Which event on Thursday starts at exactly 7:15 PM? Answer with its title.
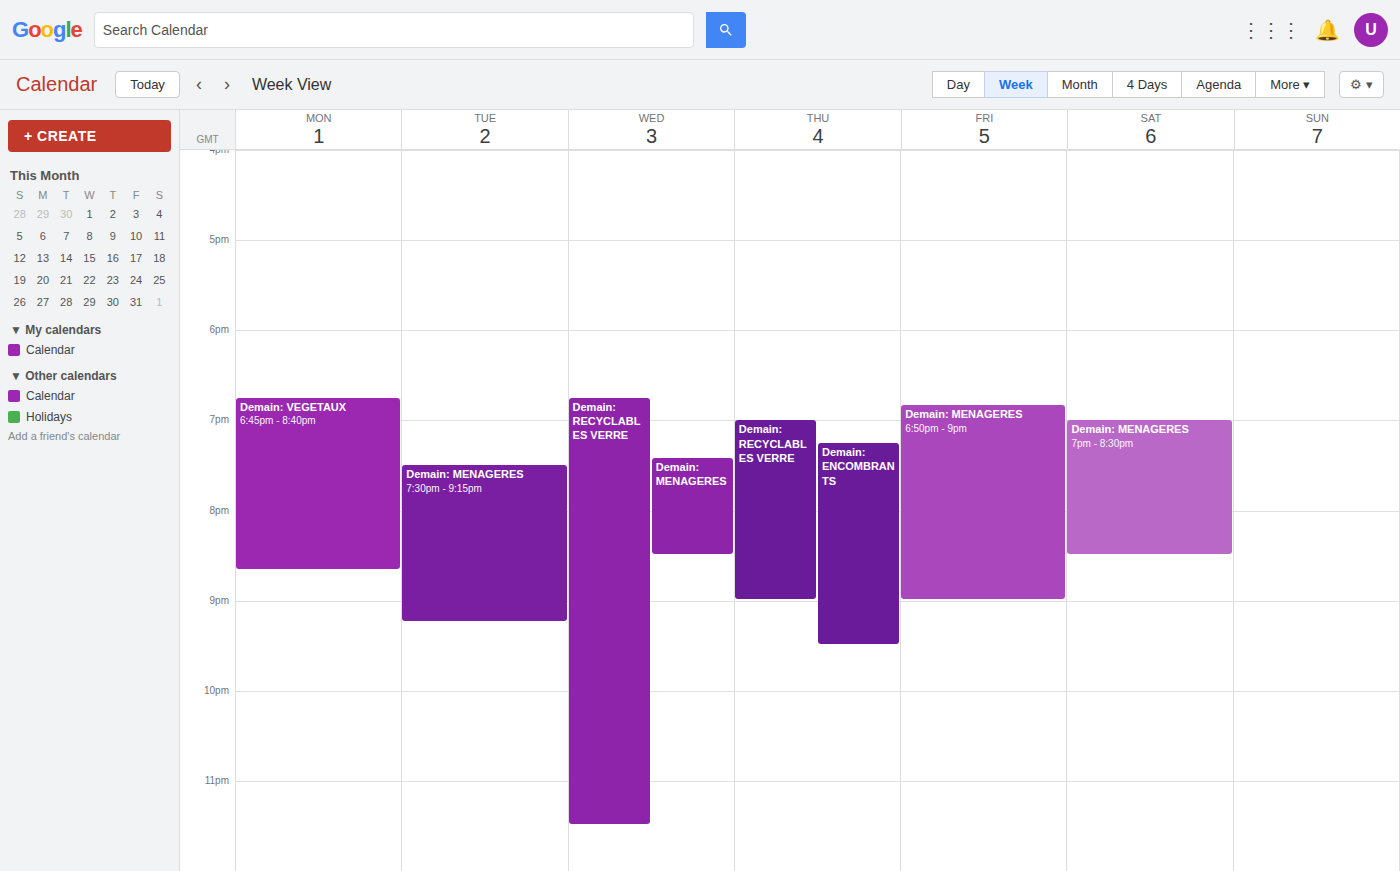
"Demain: ENCOMBRANTS"